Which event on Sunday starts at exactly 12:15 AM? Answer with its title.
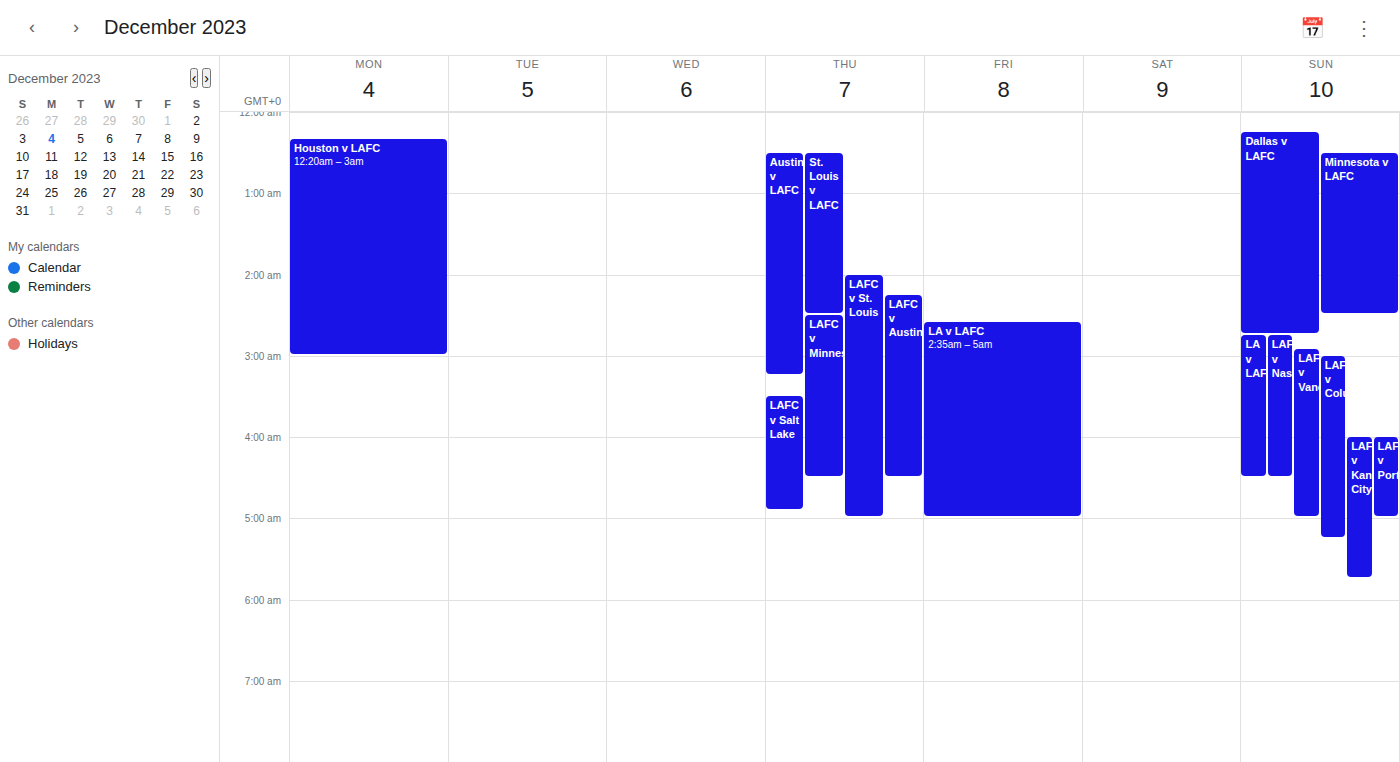
"Dallas v LAFC"